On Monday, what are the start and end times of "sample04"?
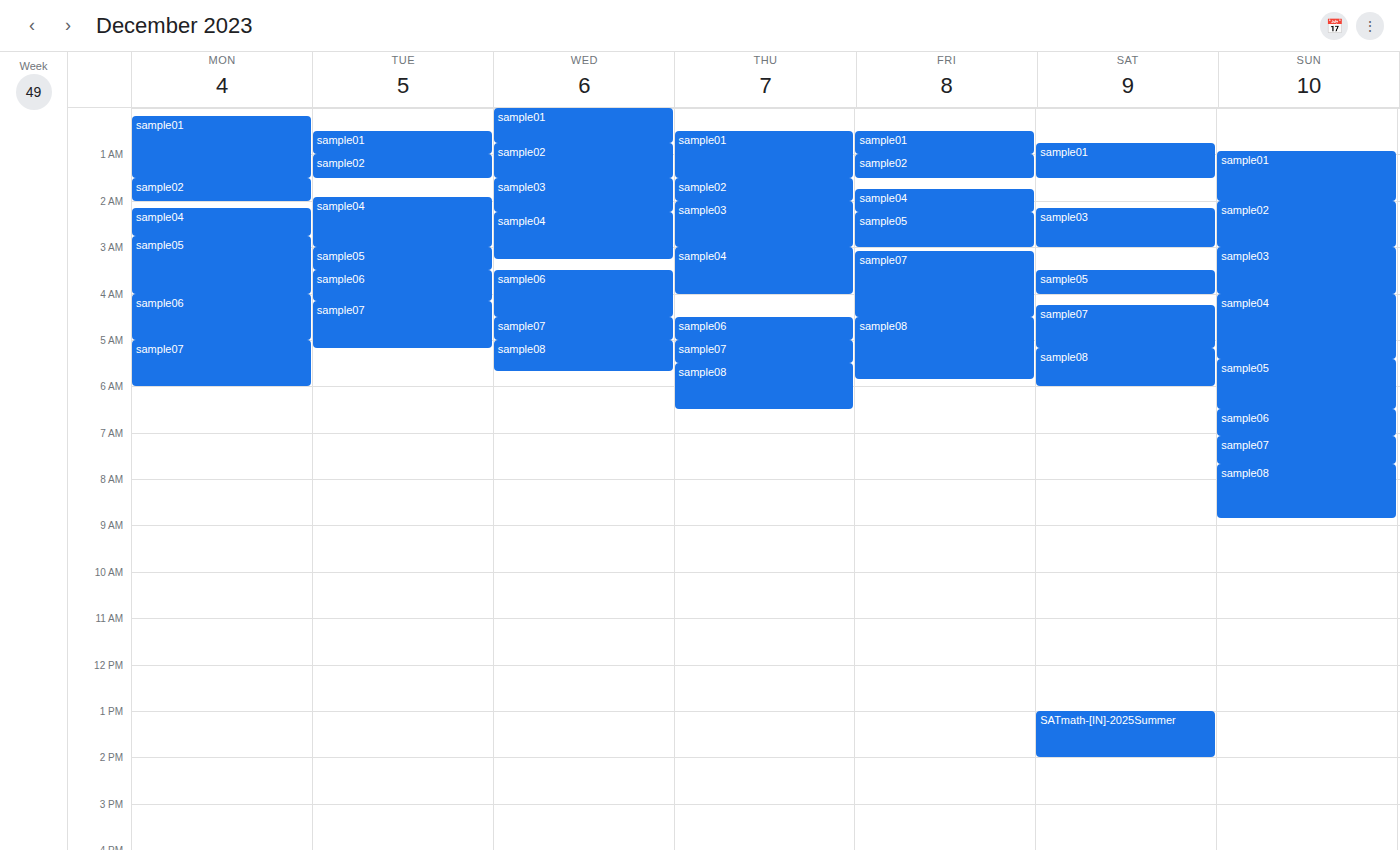
2:10 AM to 2:45 AM